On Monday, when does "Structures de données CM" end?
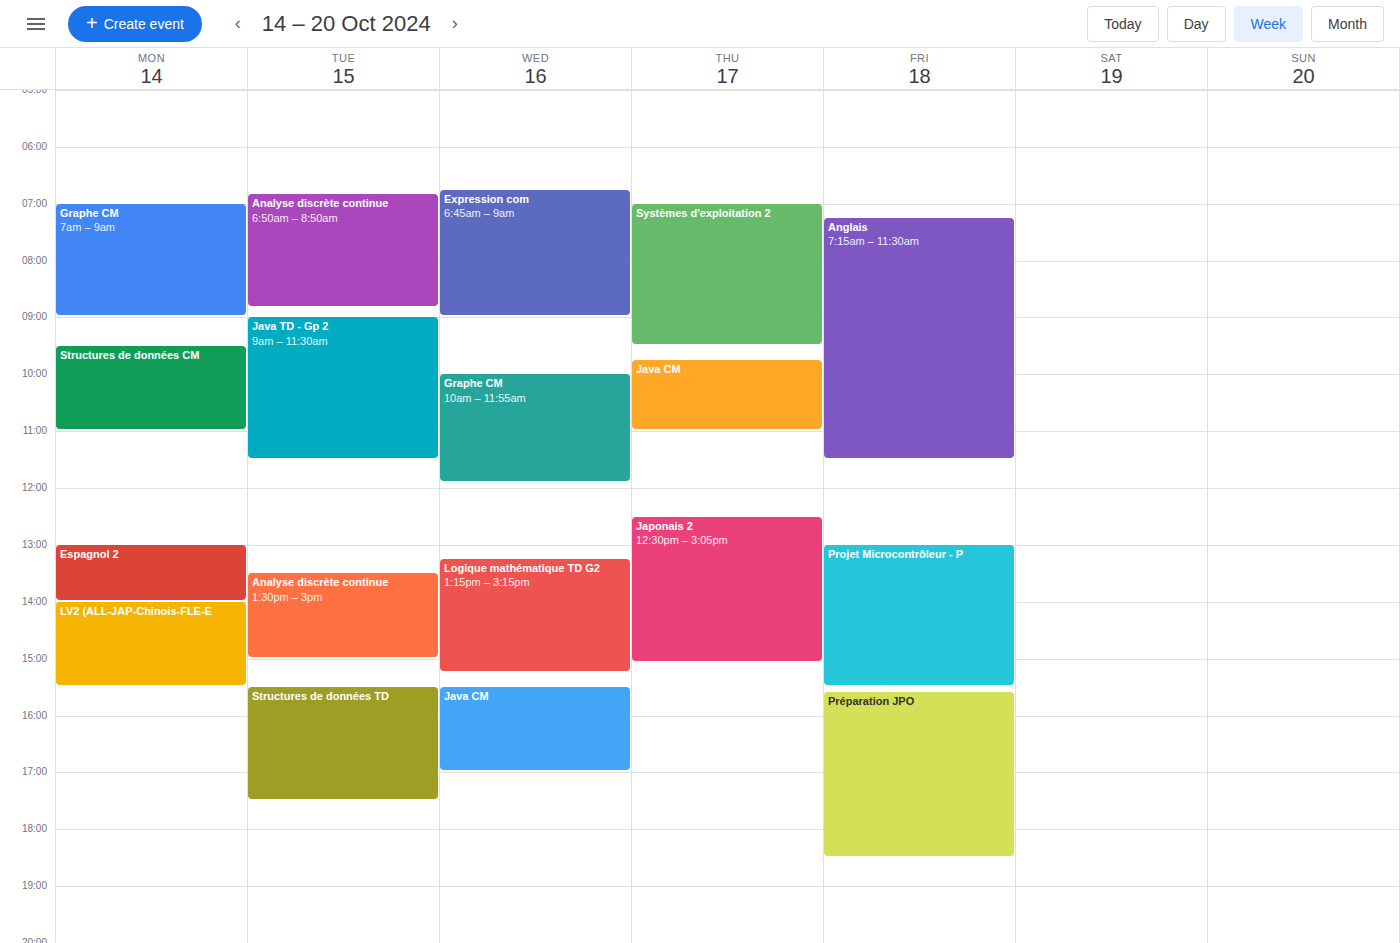
11:00 AM